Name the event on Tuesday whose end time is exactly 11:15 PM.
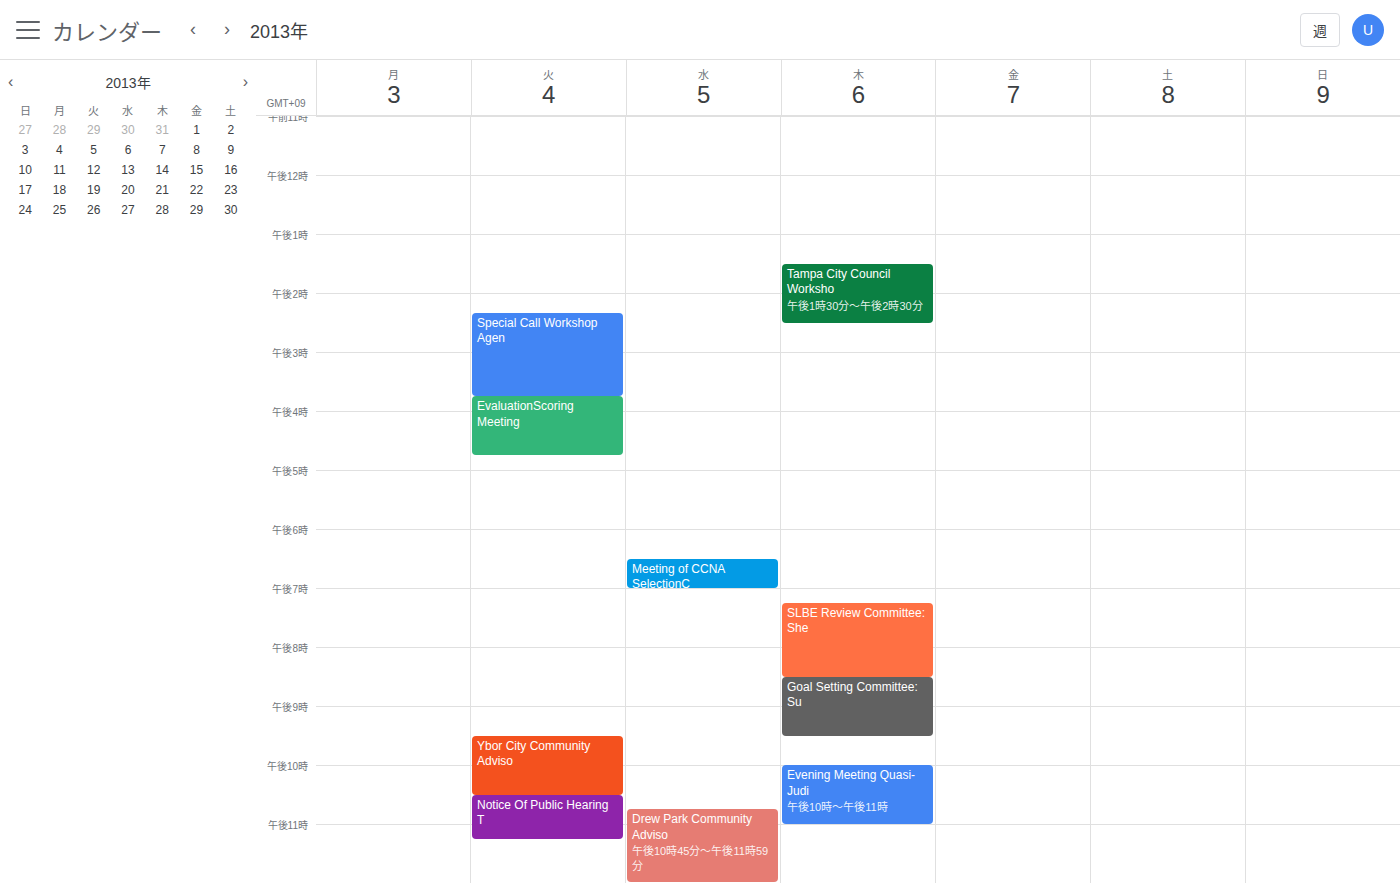
"Notice Of Public Hearing T"